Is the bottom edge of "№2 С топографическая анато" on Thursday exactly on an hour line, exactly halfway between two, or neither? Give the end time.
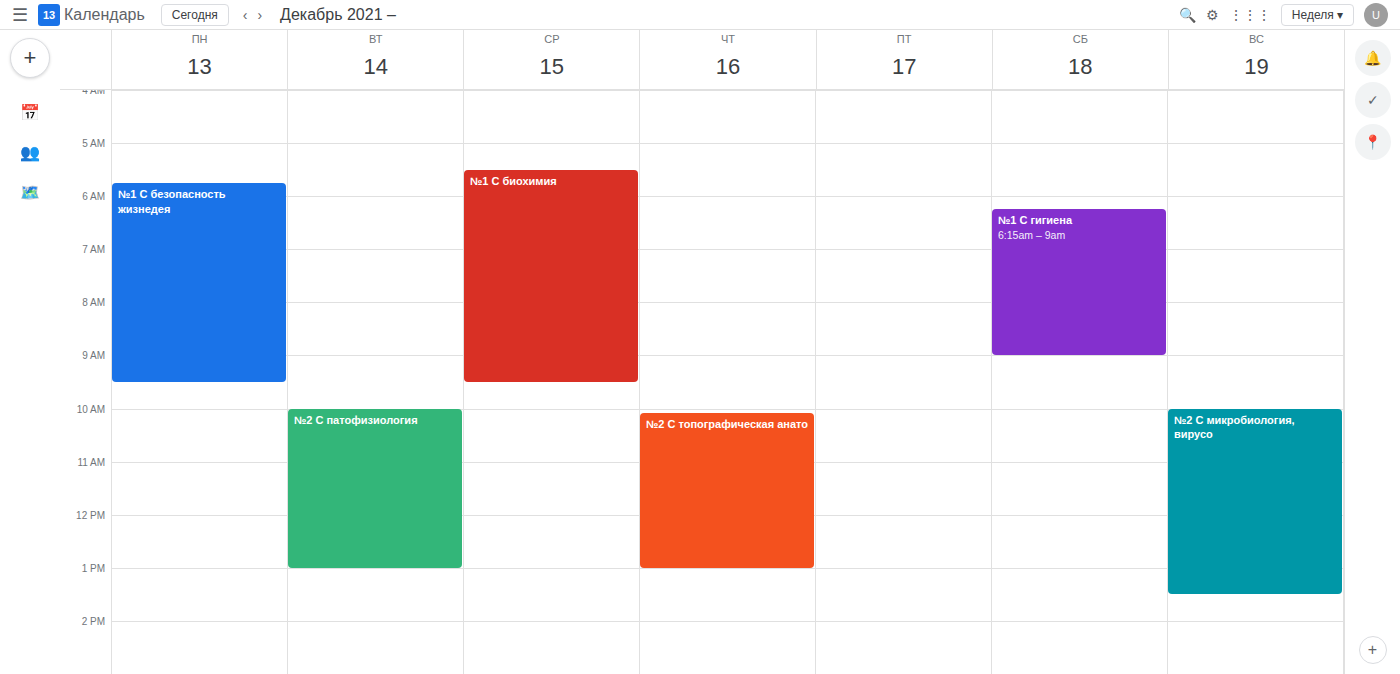
1:00 PM -- exactly on the 1 PM line.